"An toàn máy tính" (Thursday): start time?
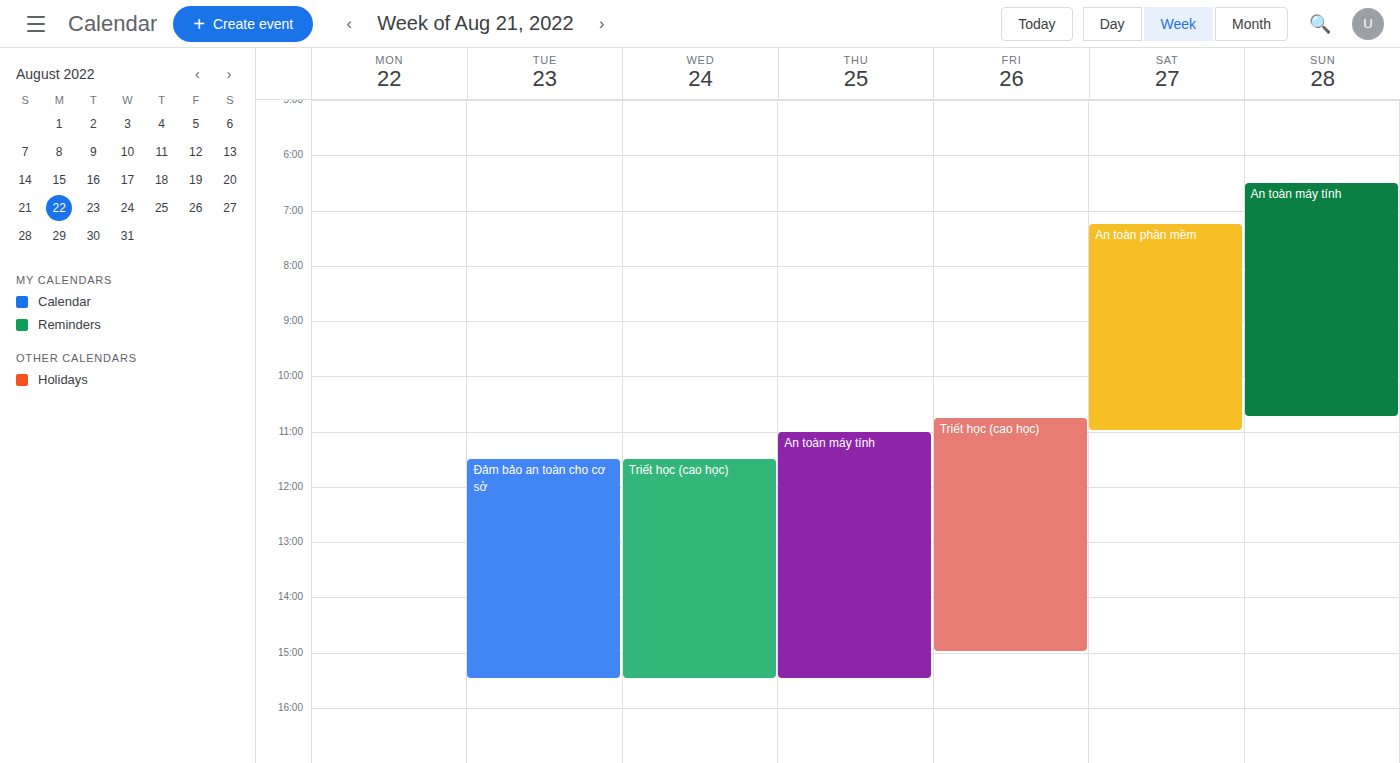
11:00 AM